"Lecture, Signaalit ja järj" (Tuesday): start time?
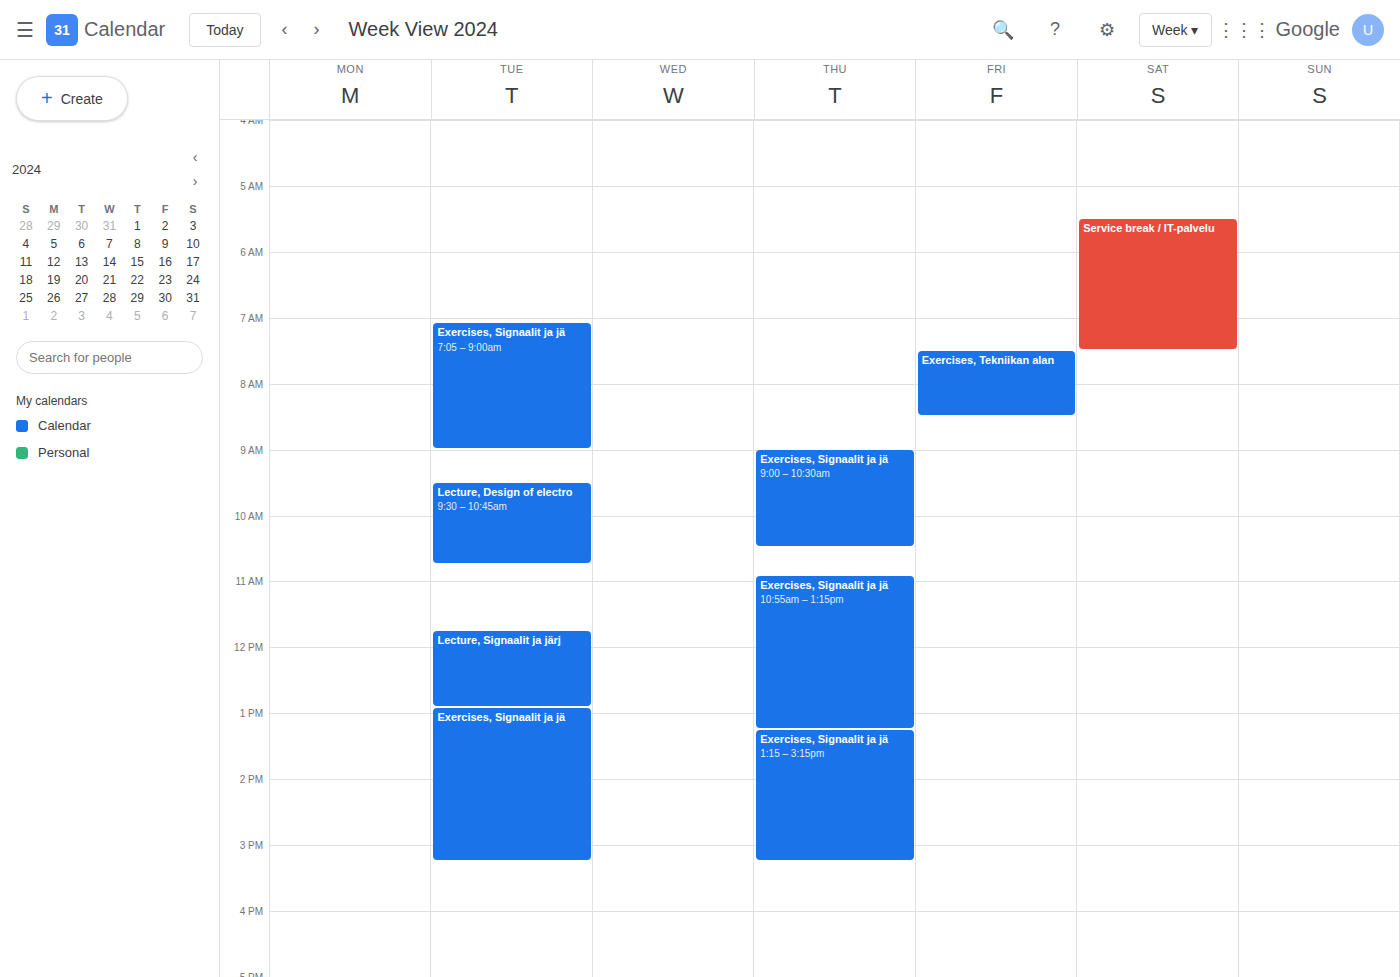
11:45 AM